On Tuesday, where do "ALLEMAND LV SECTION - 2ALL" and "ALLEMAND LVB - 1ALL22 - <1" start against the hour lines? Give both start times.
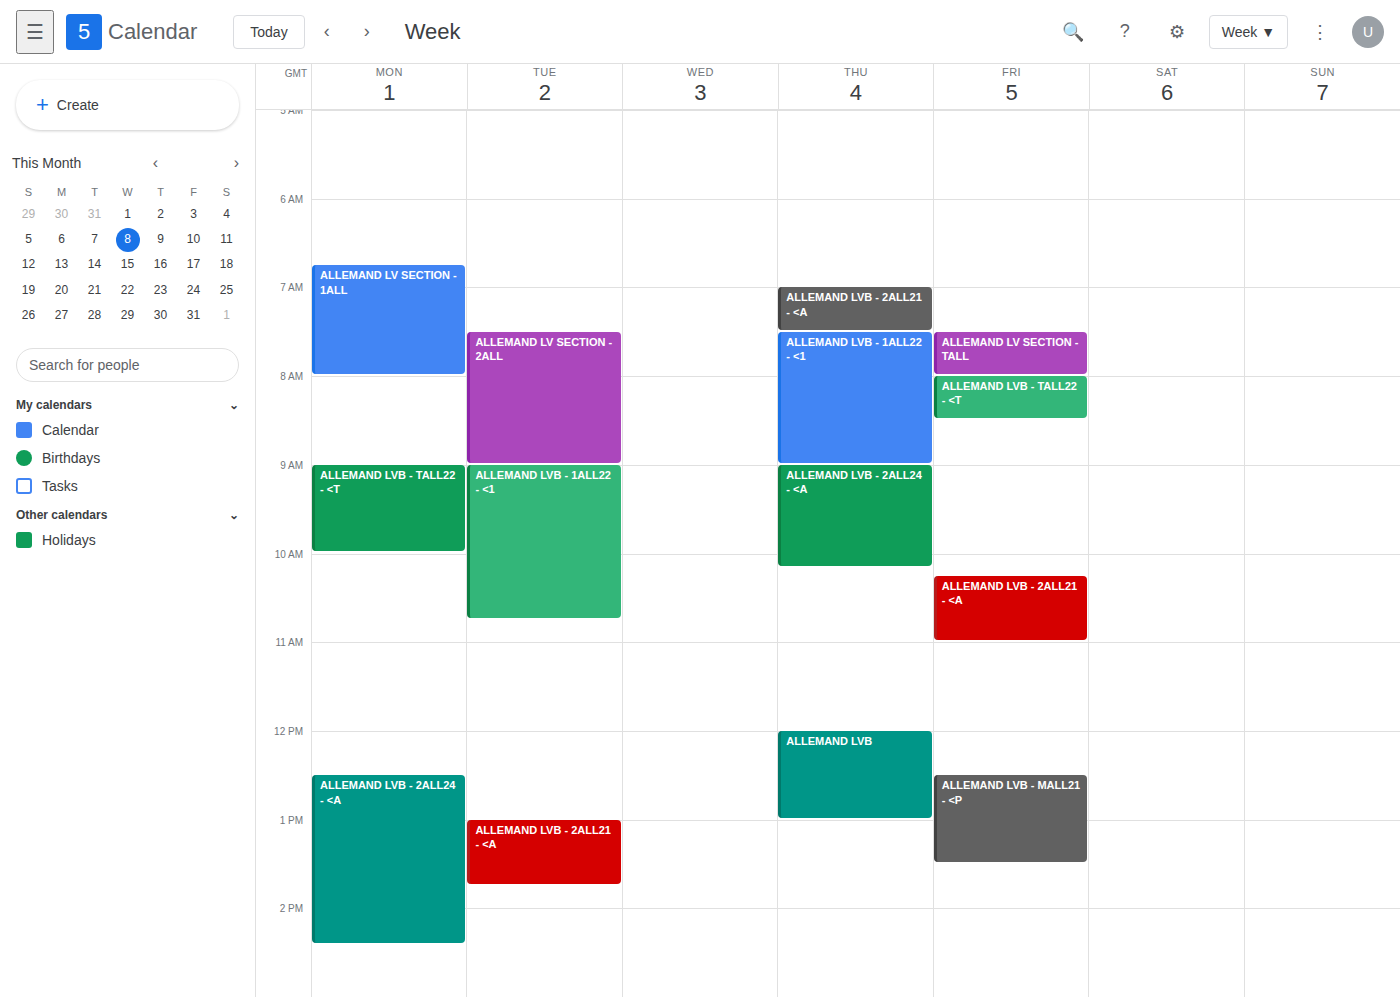
"ALLEMAND LV SECTION - 2ALL": 7:30 AM, halfway between the 7 AM and 8 AM lines. "ALLEMAND LVB - 1ALL22 - <1": 9:00 AM, exactly on the 9 AM line.